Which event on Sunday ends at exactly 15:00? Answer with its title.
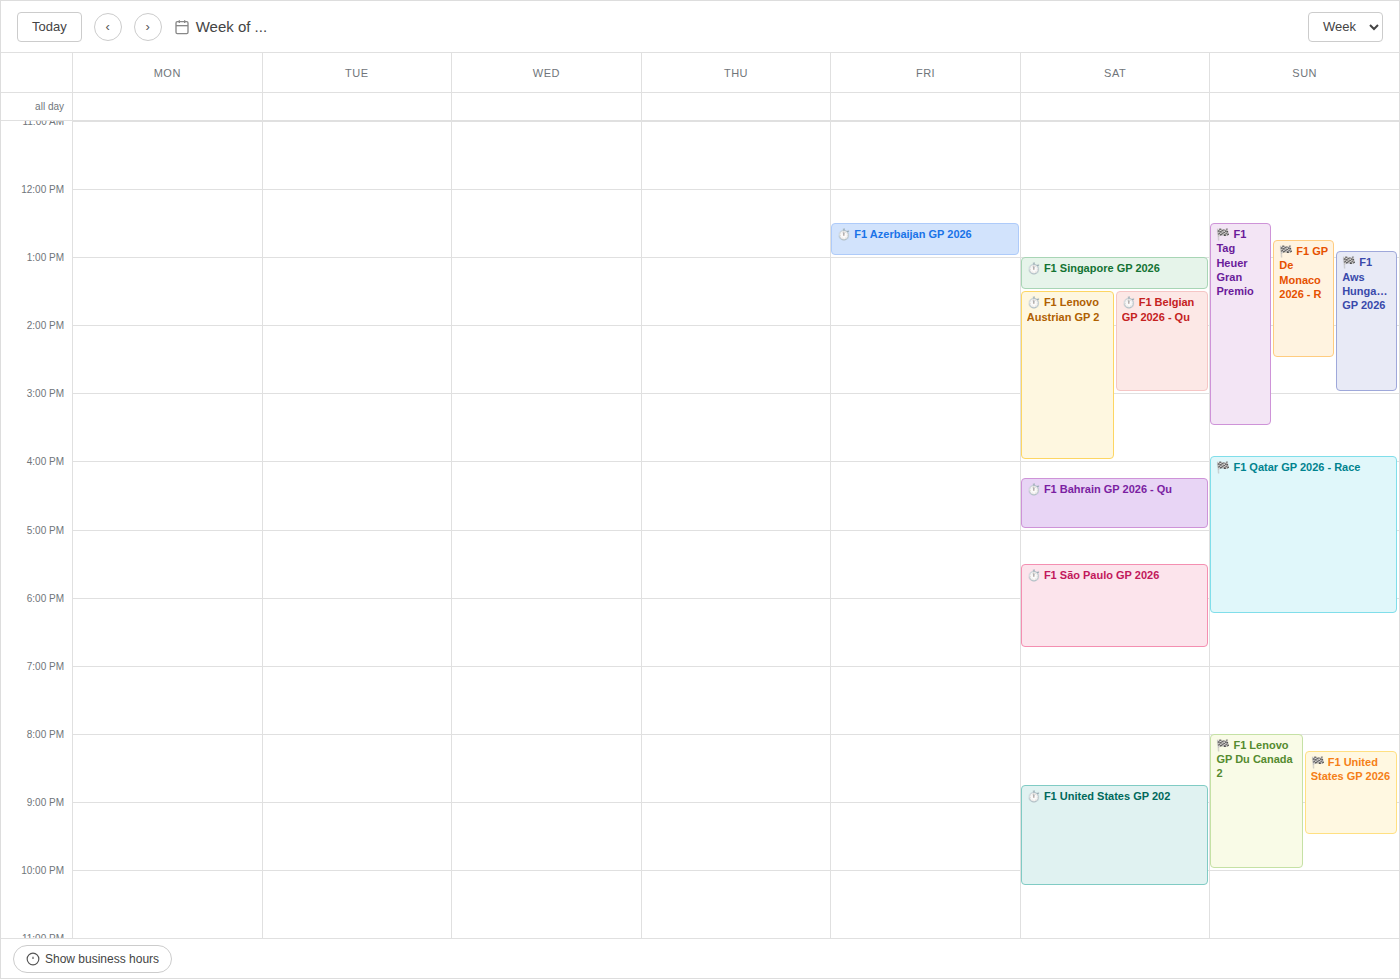
"🏁 F1 Aws Hungarian GP 2026"